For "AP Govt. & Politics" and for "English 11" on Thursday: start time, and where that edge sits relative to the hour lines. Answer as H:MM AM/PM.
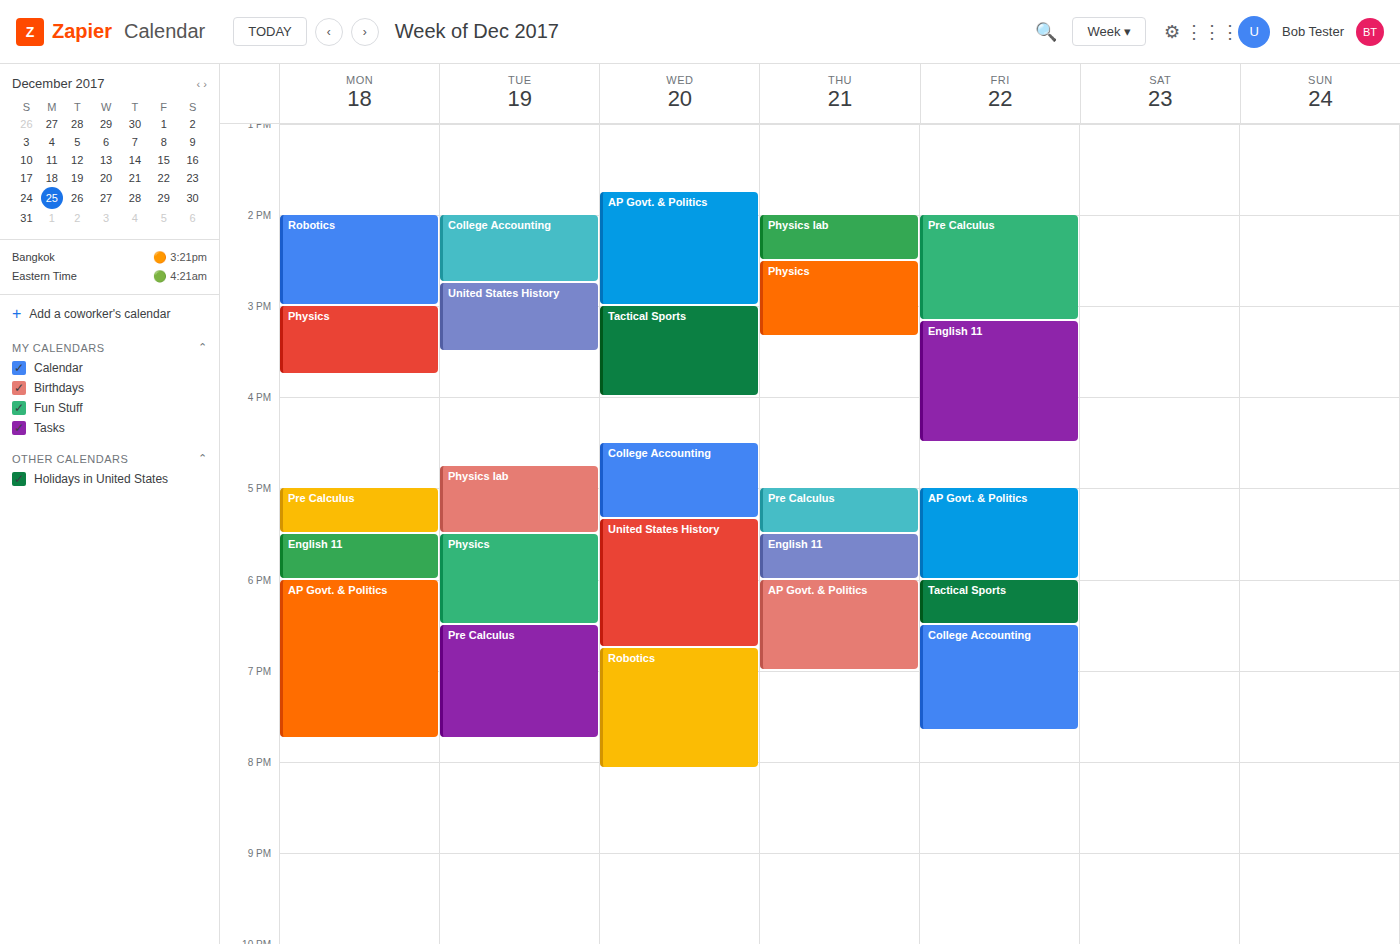
"AP Govt. & Politics": 6:00 PM, exactly on the 6 PM line. "English 11": 5:30 PM, halfway between the 5 PM and 6 PM lines.